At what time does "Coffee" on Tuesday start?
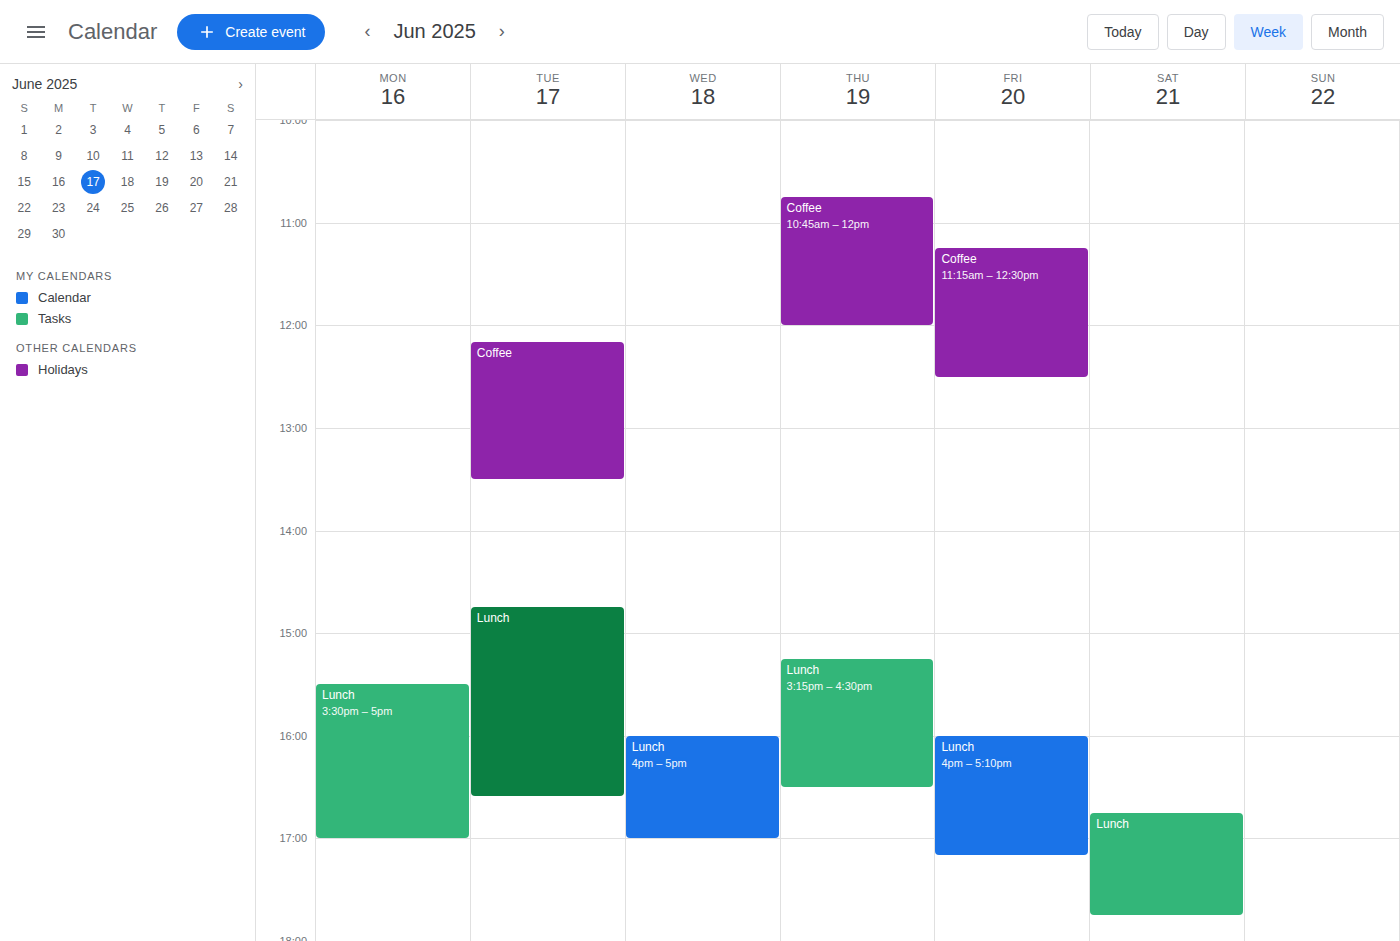
12:10 PM